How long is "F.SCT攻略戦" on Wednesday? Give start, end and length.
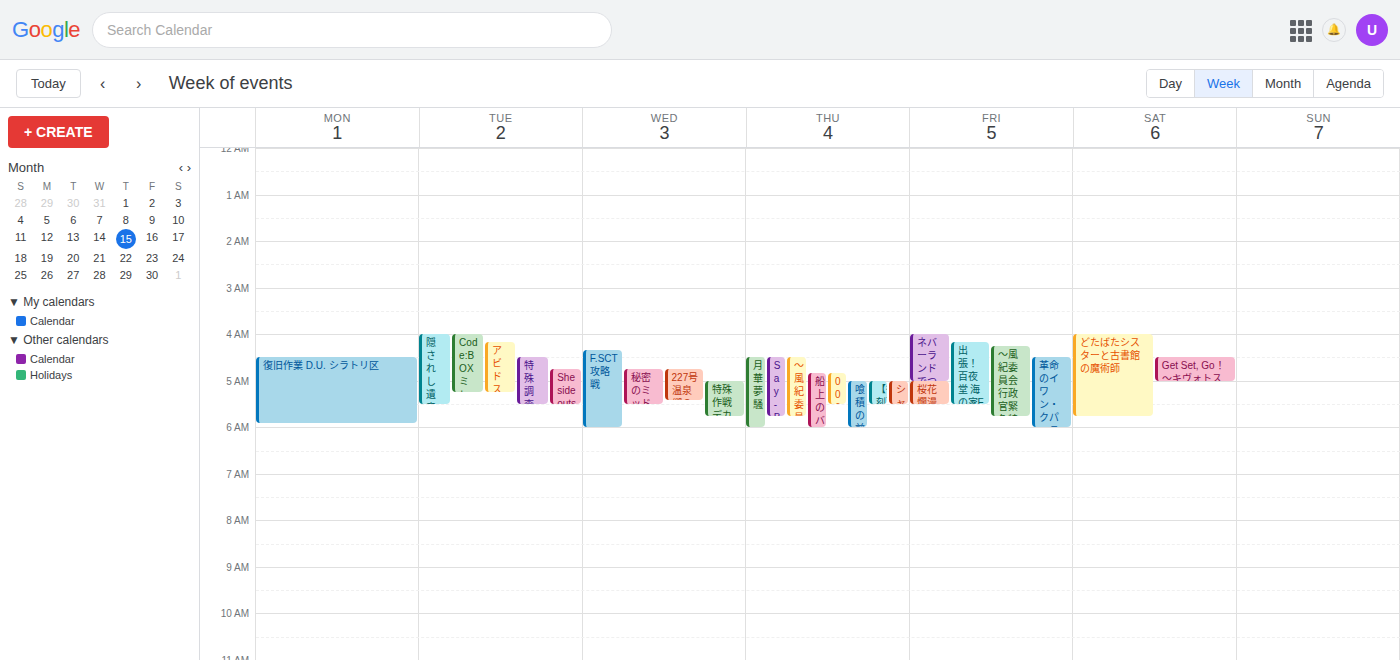
4:20 AM to 6:00 AM, 1 hour 40 minutes